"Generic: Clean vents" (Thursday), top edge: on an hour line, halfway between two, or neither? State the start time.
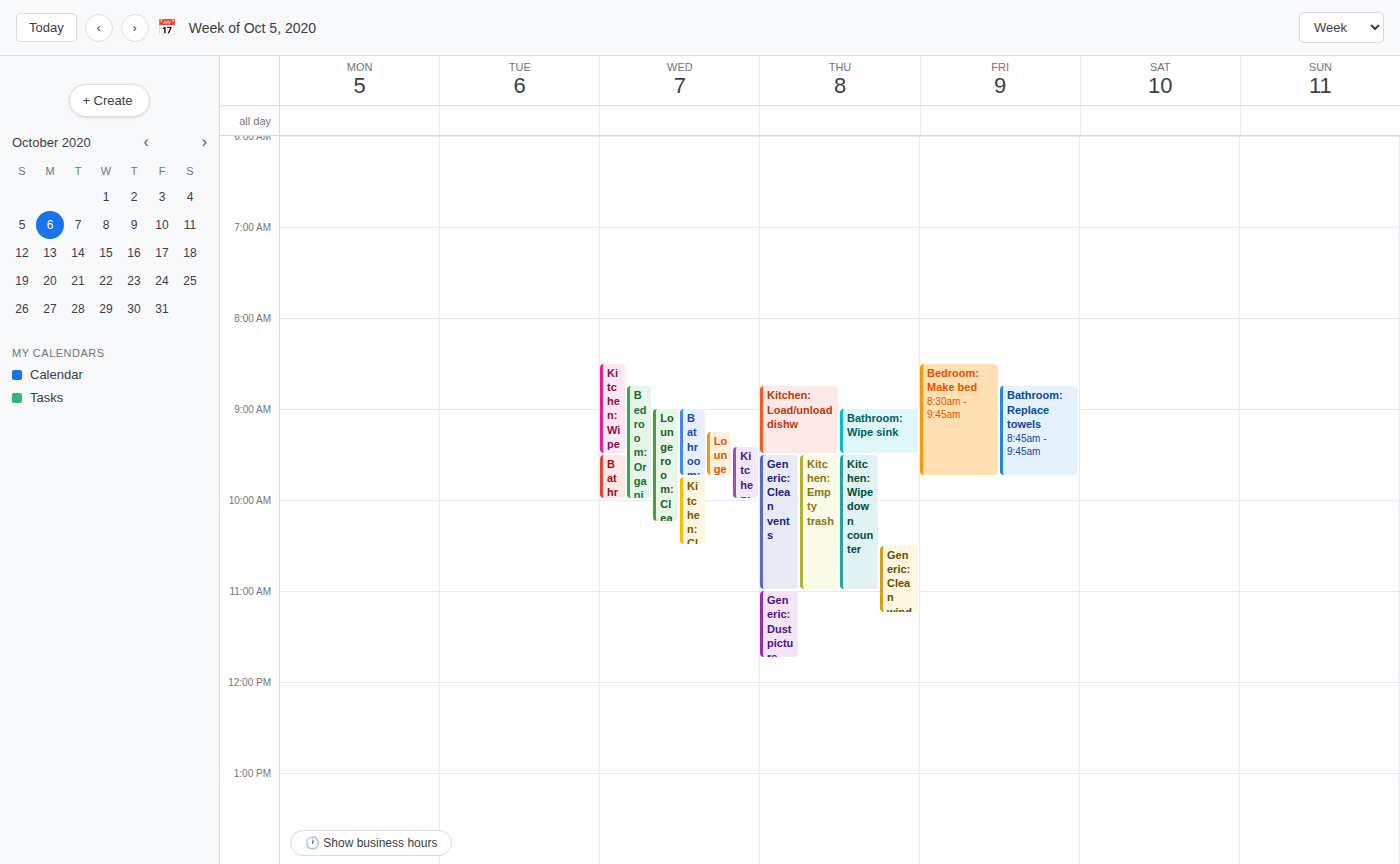
9:30 AM -- halfway between the 9 AM and 10 AM lines.